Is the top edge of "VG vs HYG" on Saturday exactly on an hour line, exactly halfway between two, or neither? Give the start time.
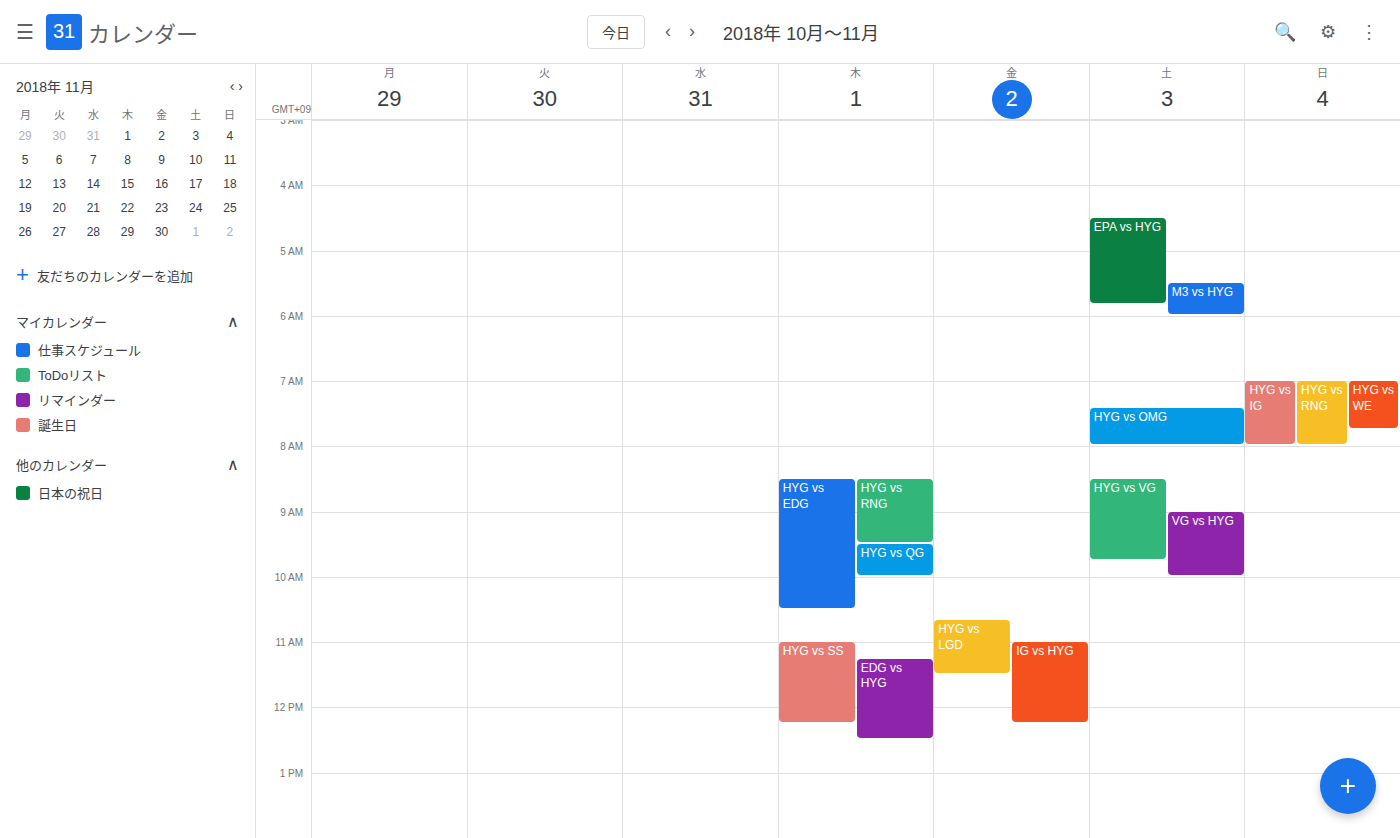
9:00 AM -- exactly on the 9 AM line.